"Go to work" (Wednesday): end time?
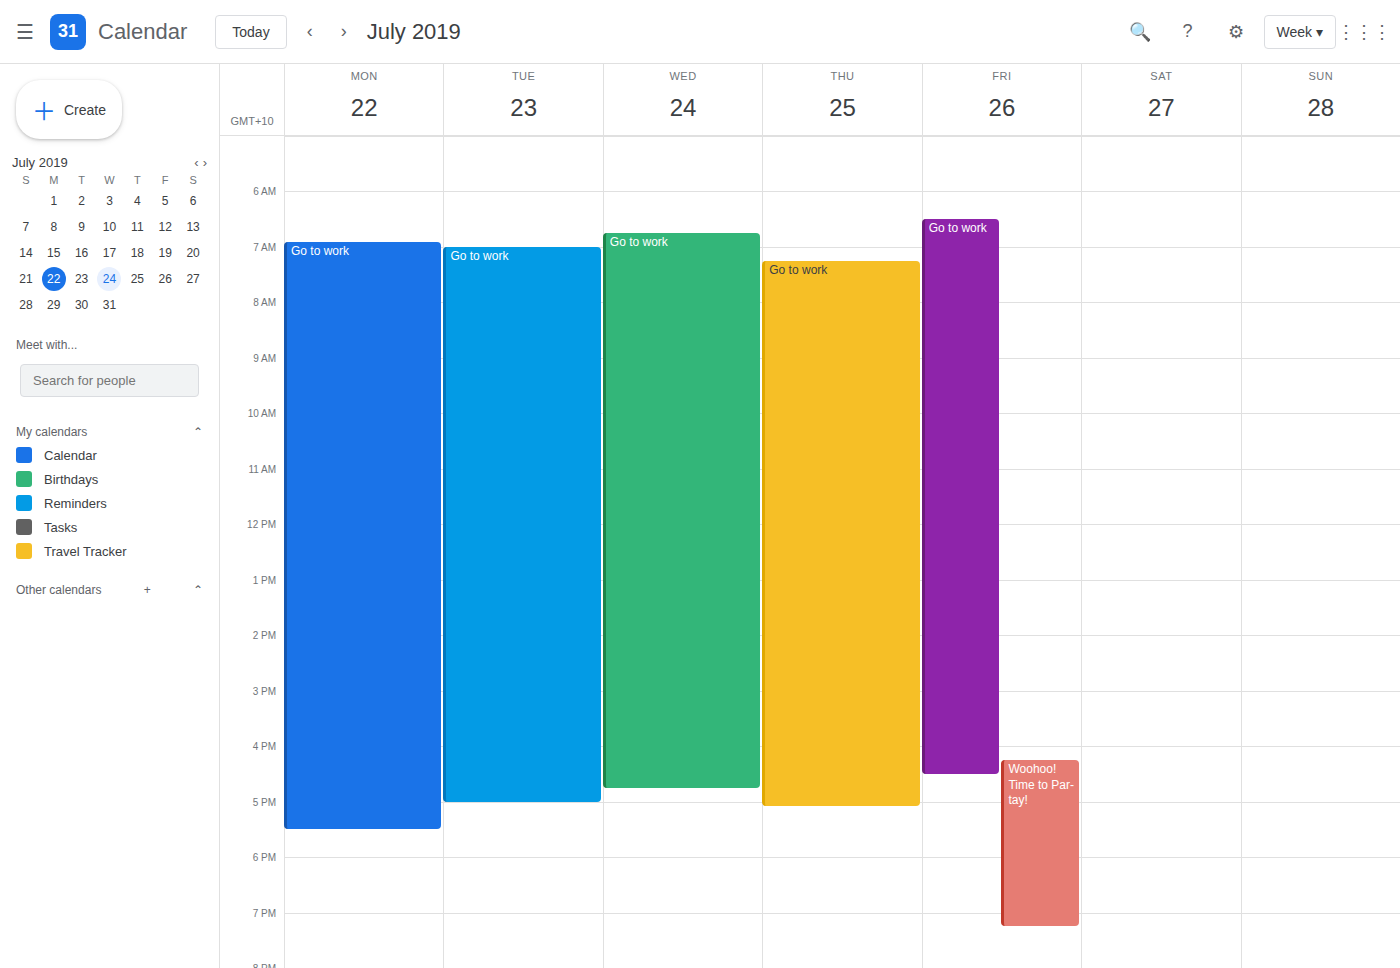
4:45 PM